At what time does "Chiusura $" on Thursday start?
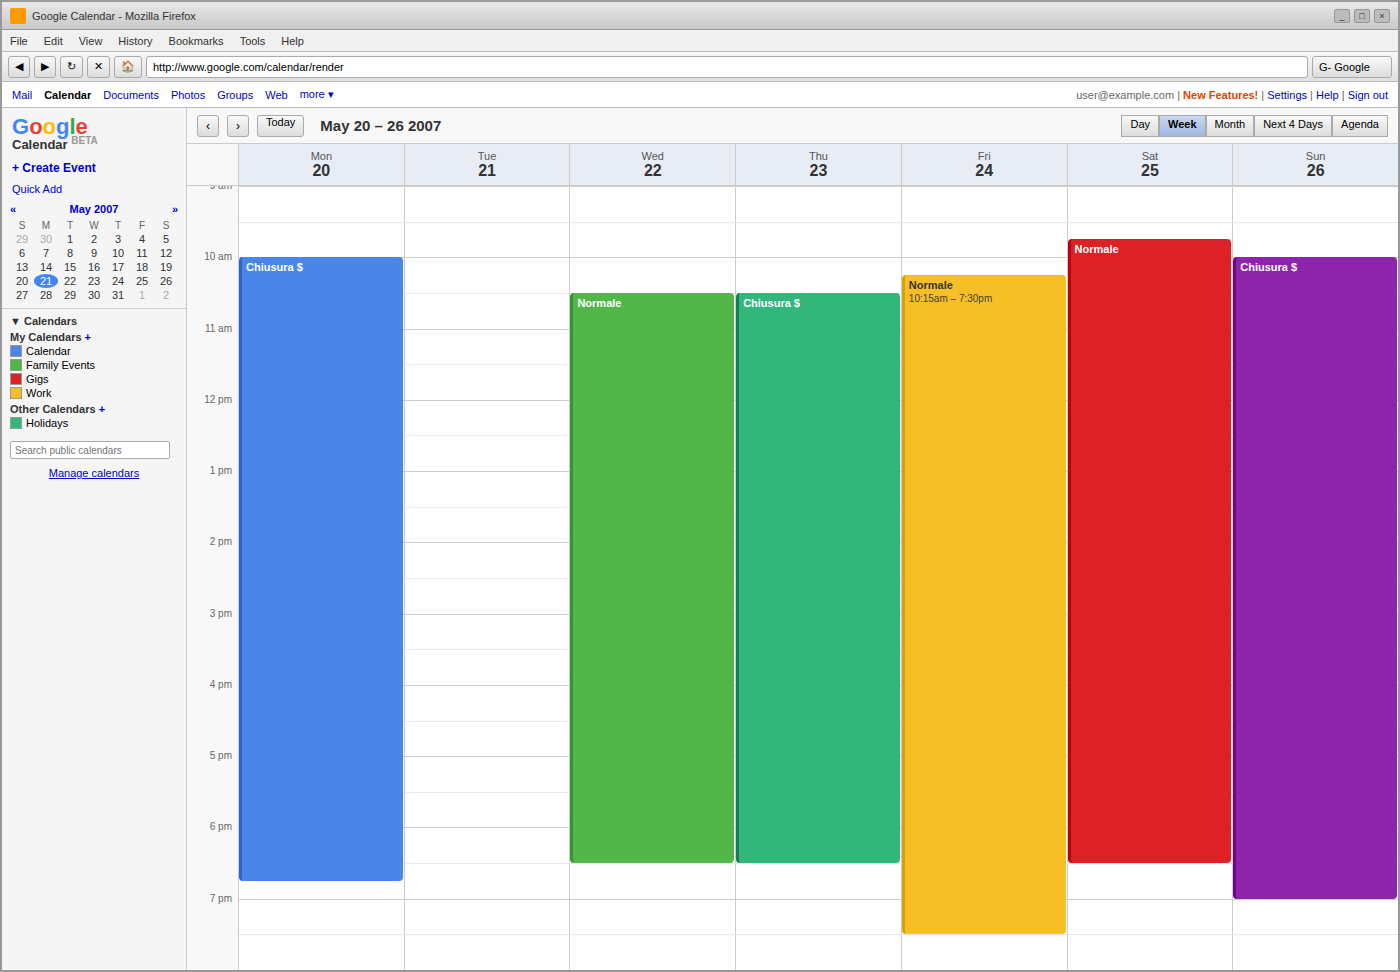
10:30 AM